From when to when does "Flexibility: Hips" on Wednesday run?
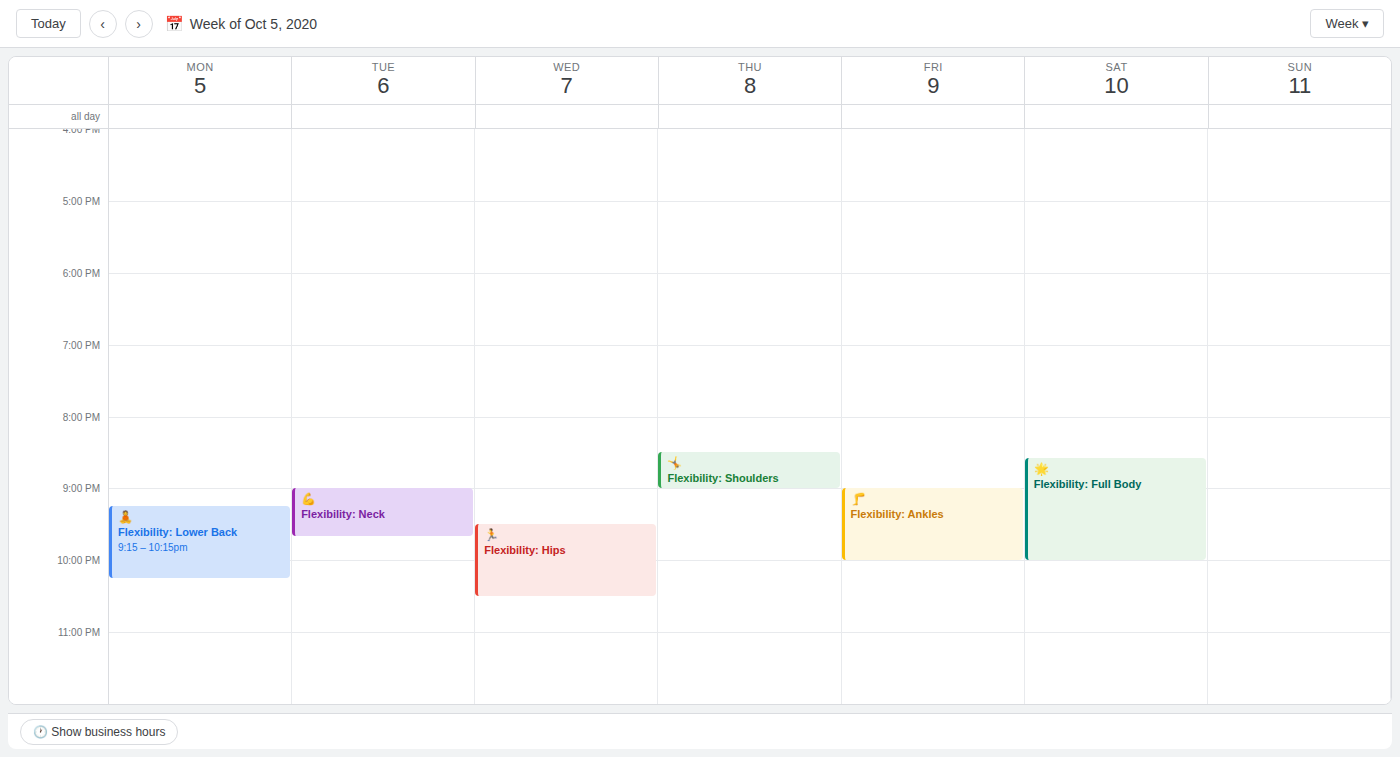
9:30 PM to 10:30 PM